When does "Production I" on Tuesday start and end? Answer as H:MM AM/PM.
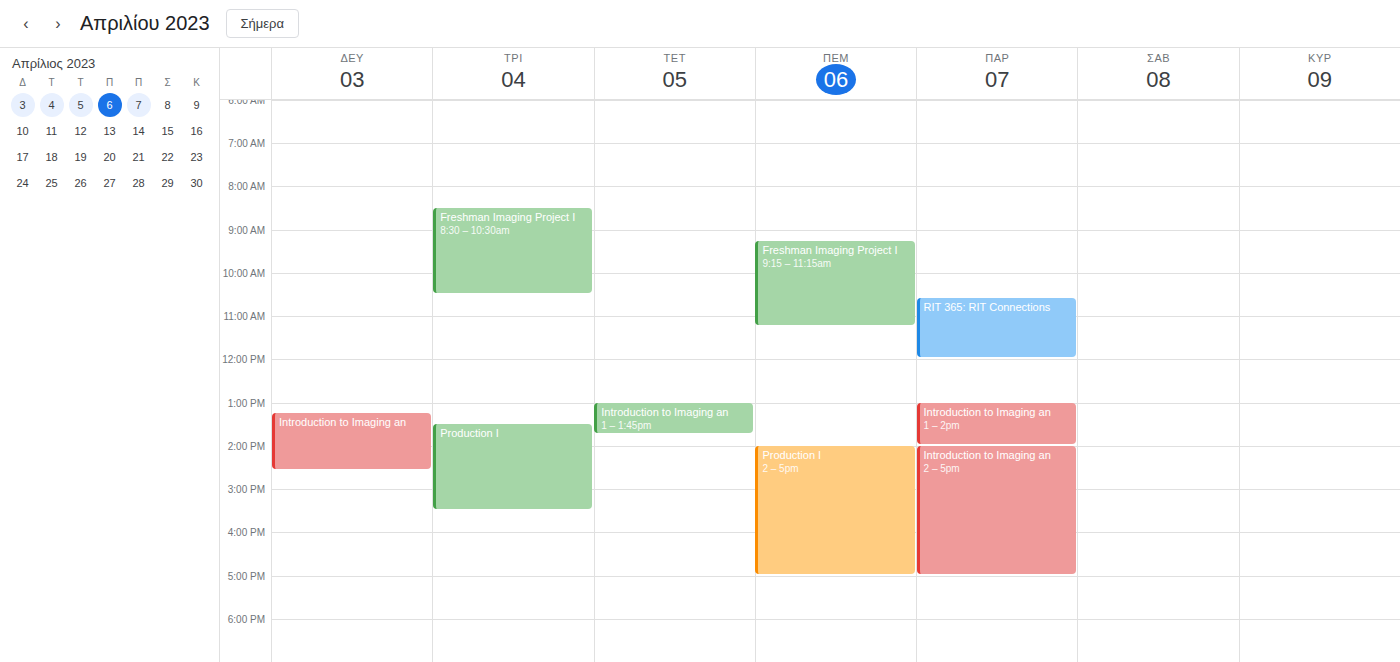
1:30 PM to 3:30 PM